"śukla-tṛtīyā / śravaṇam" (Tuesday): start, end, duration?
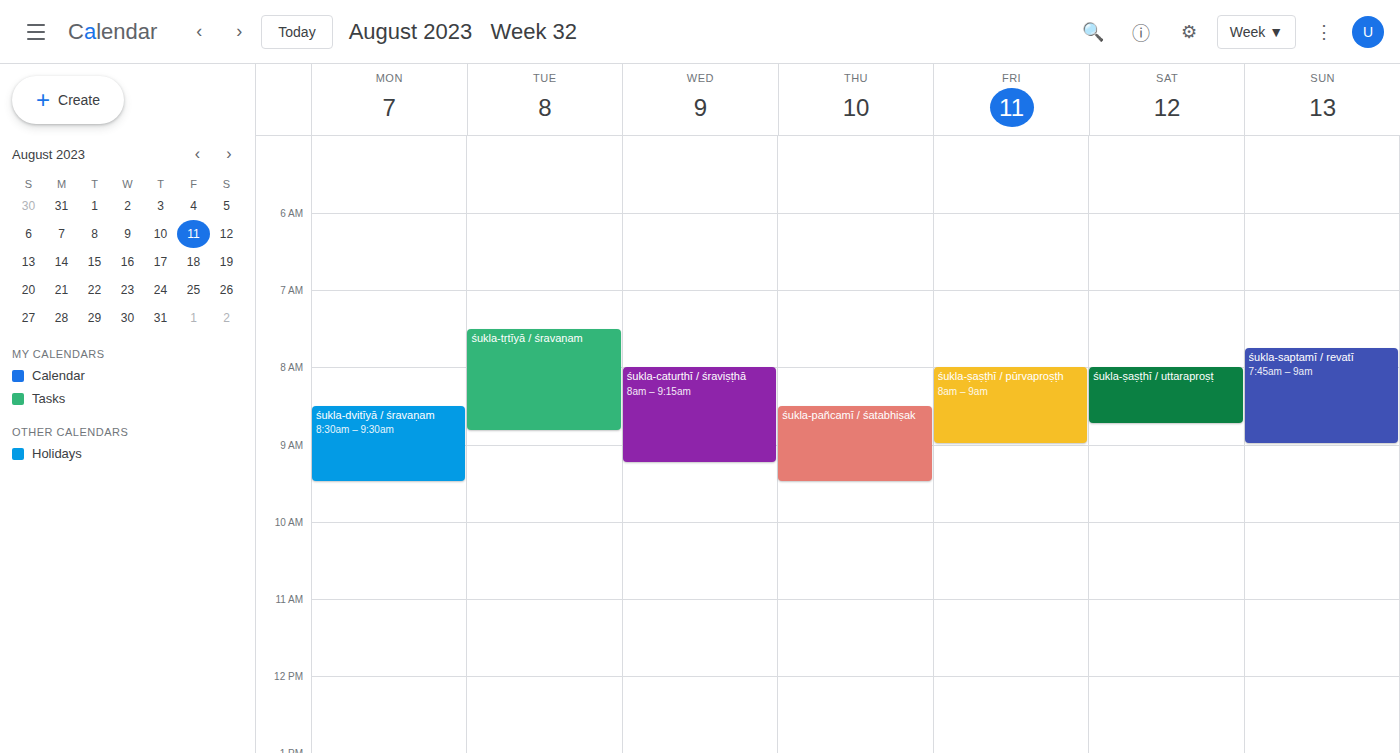
7:30 AM to 8:50 AM, 1 hour 20 minutes